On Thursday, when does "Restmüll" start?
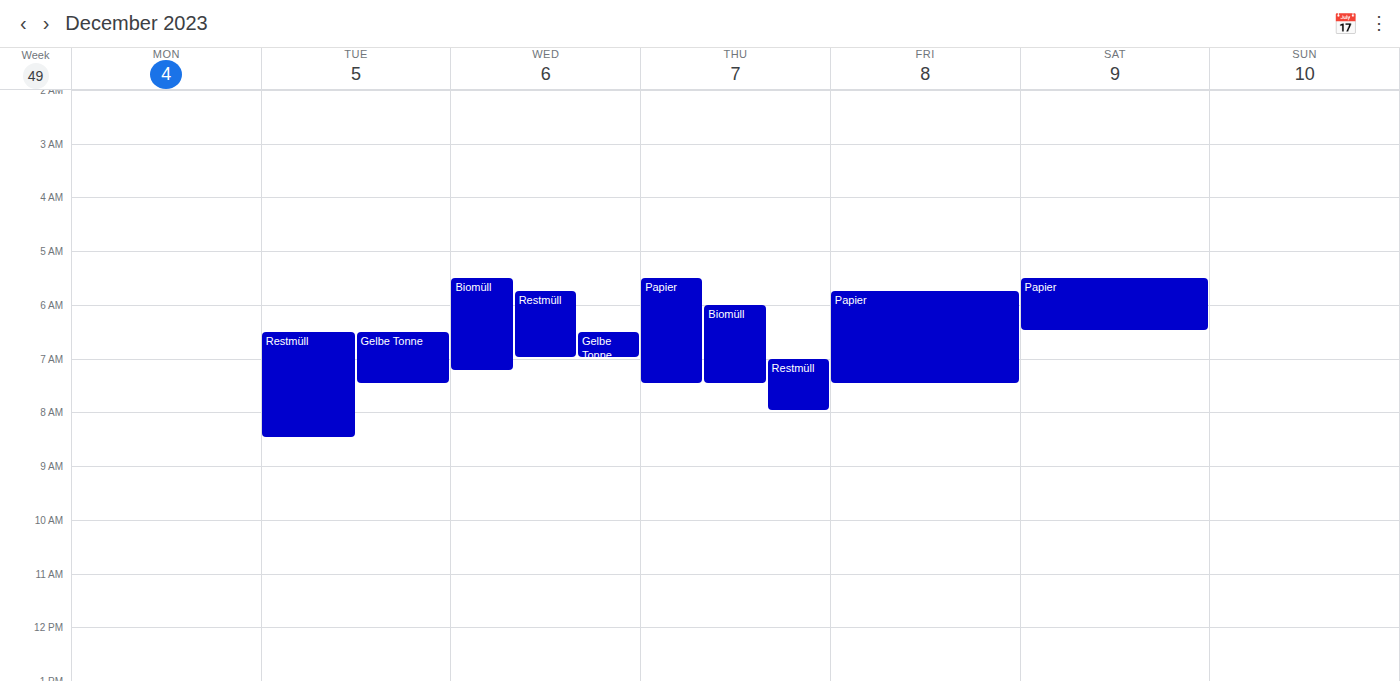
7:00 AM